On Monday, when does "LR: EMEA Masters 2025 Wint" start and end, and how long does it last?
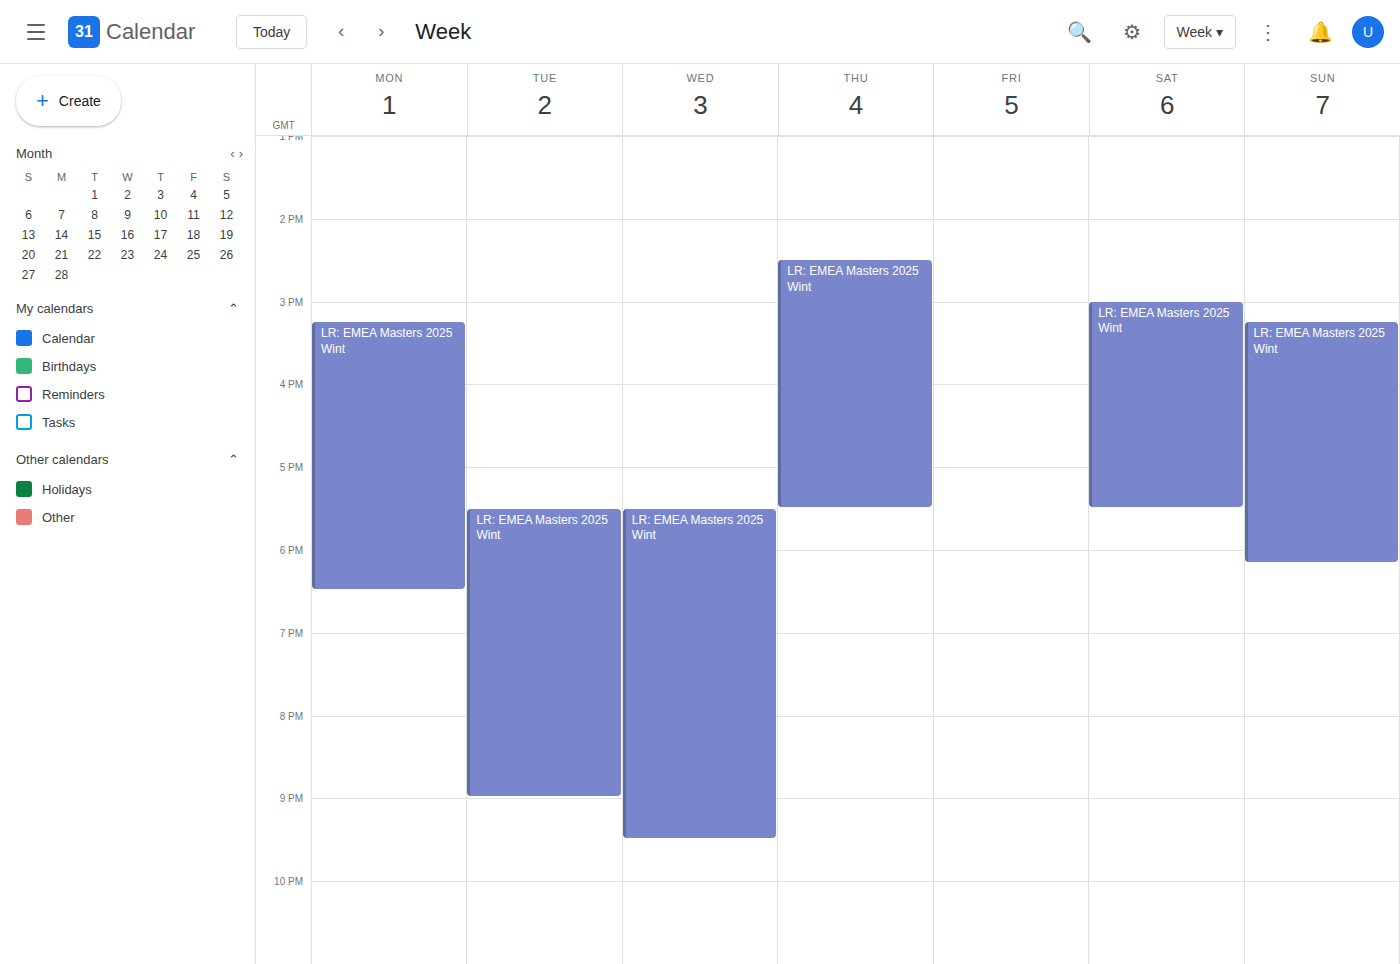
3:15 PM to 6:30 PM, 3 hours 15 minutes